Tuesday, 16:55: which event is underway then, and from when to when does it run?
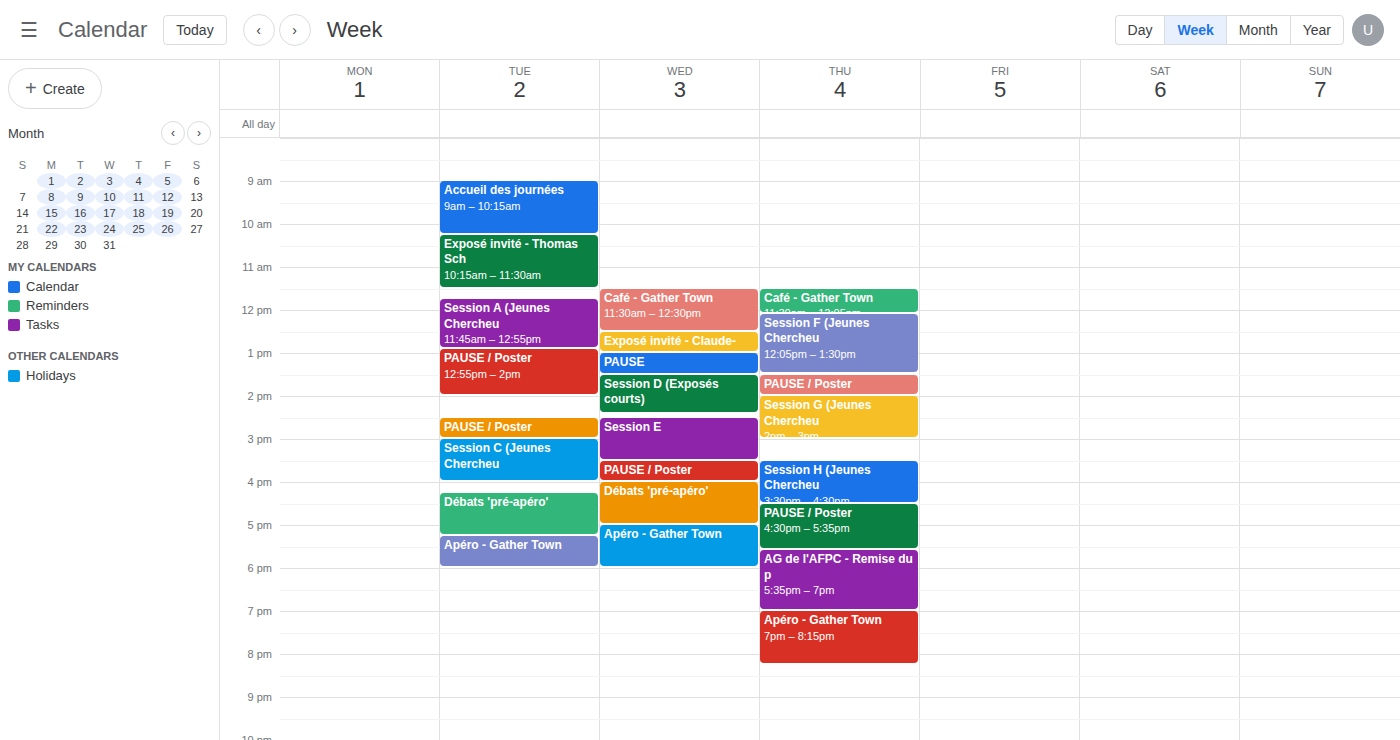
"Débats 'pré-apéro'", 16:15 to 17:15